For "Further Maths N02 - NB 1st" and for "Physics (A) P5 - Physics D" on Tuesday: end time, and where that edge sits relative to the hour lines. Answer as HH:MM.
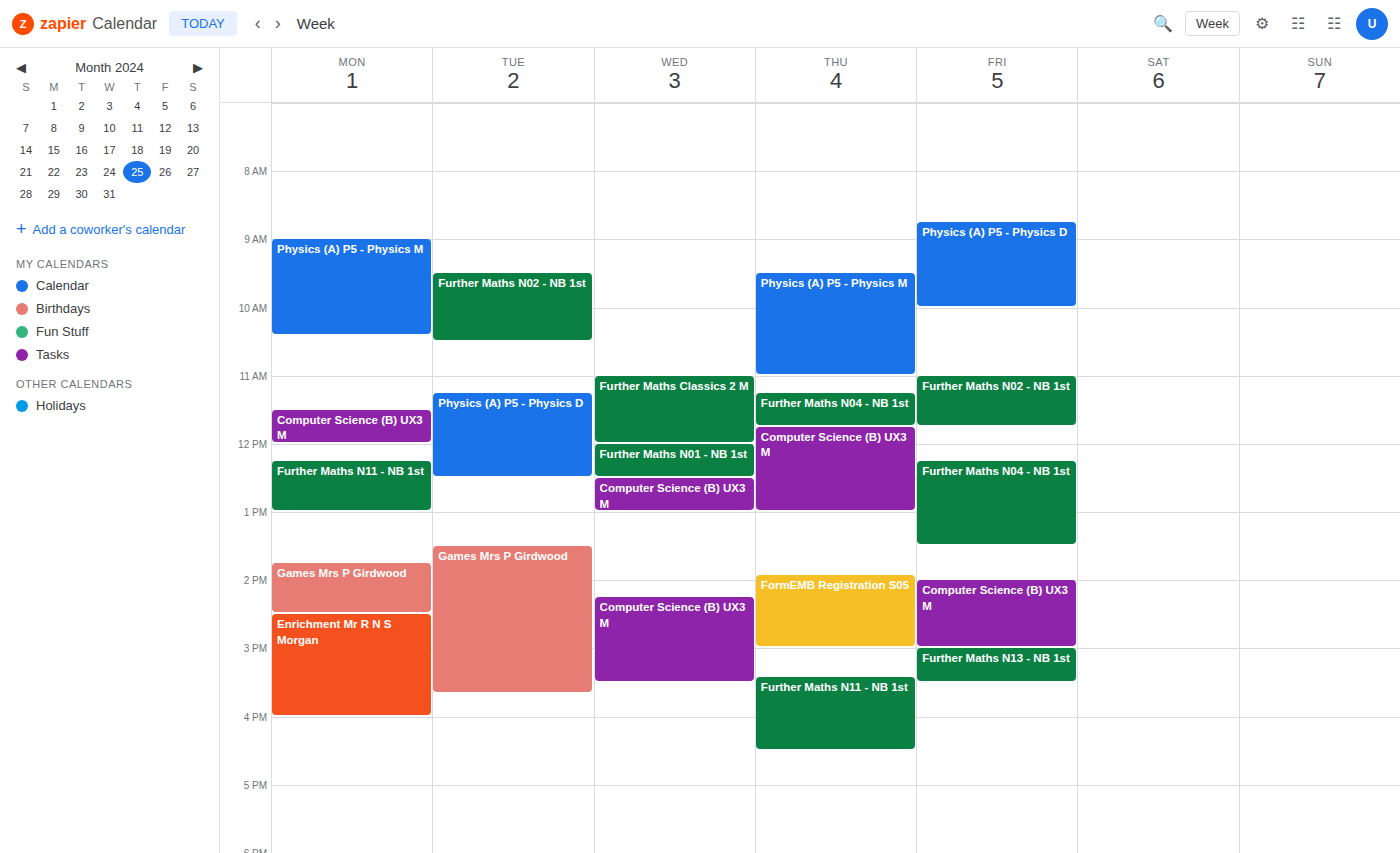
"Further Maths N02 - NB 1st": 10:30, halfway between the 10:00 and 11:00 lines. "Physics (A) P5 - Physics D": 12:30, halfway between the 12:00 and 13:00 lines.